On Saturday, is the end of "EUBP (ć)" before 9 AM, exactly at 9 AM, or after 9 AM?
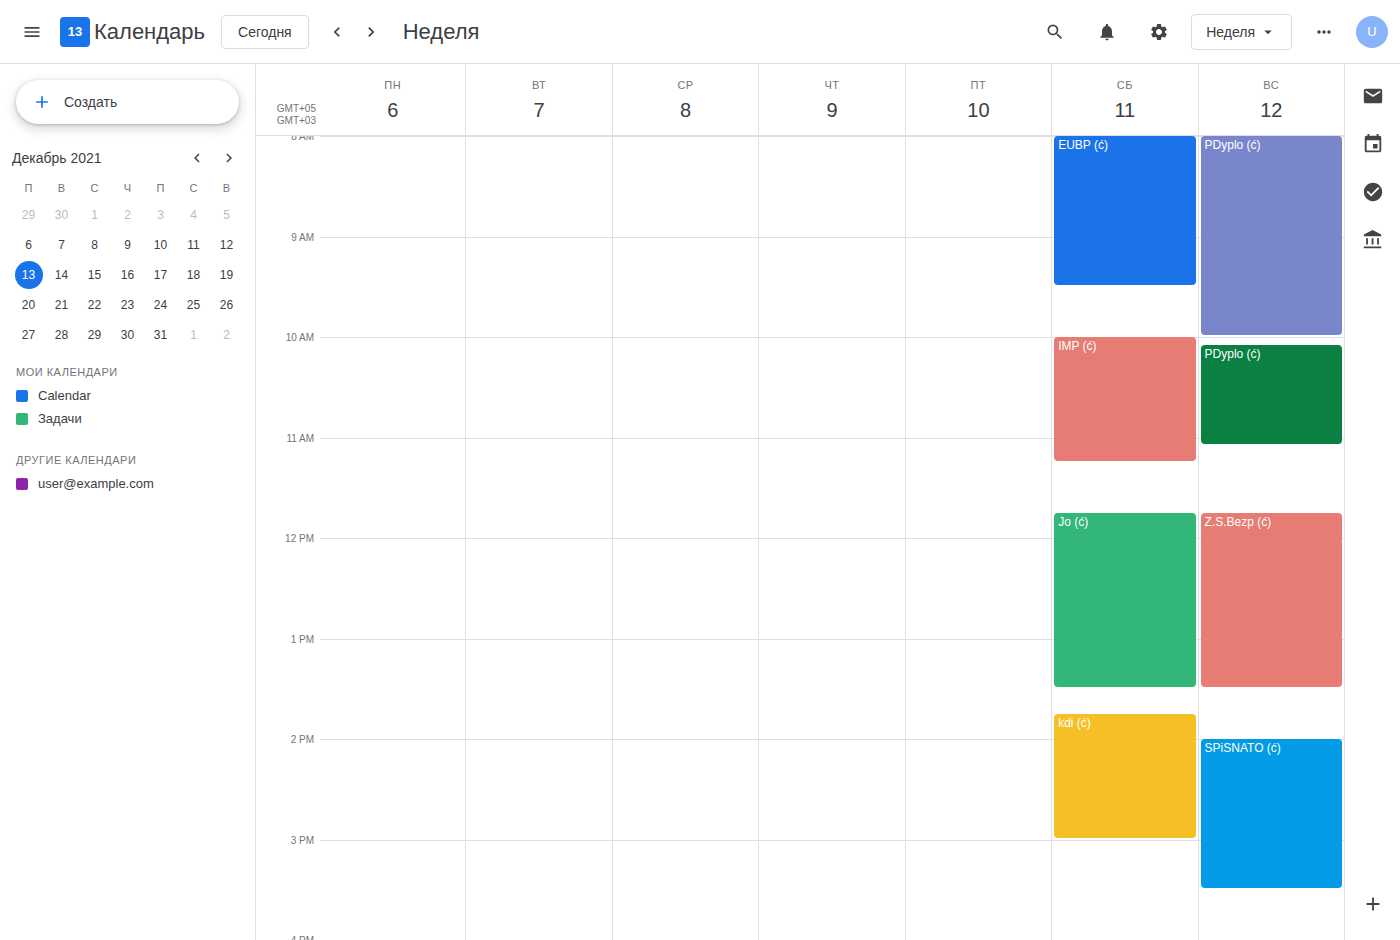
9:30 AM -- after 9 AM, 30 minutes below the 9 AM line.